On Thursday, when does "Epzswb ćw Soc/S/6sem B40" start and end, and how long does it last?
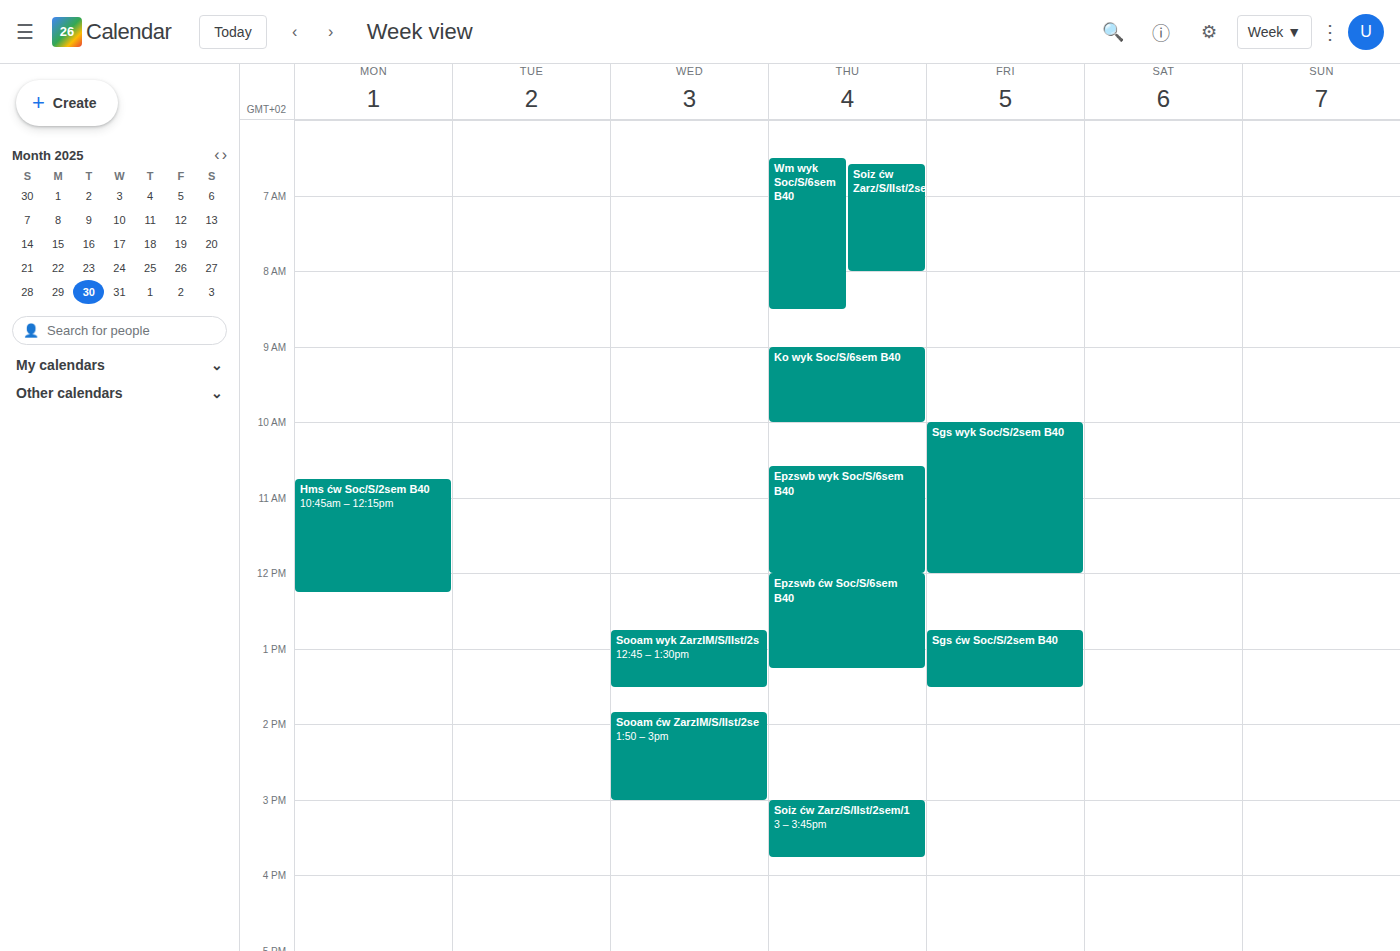
12:00 PM to 1:15 PM, 1 hour 15 minutes